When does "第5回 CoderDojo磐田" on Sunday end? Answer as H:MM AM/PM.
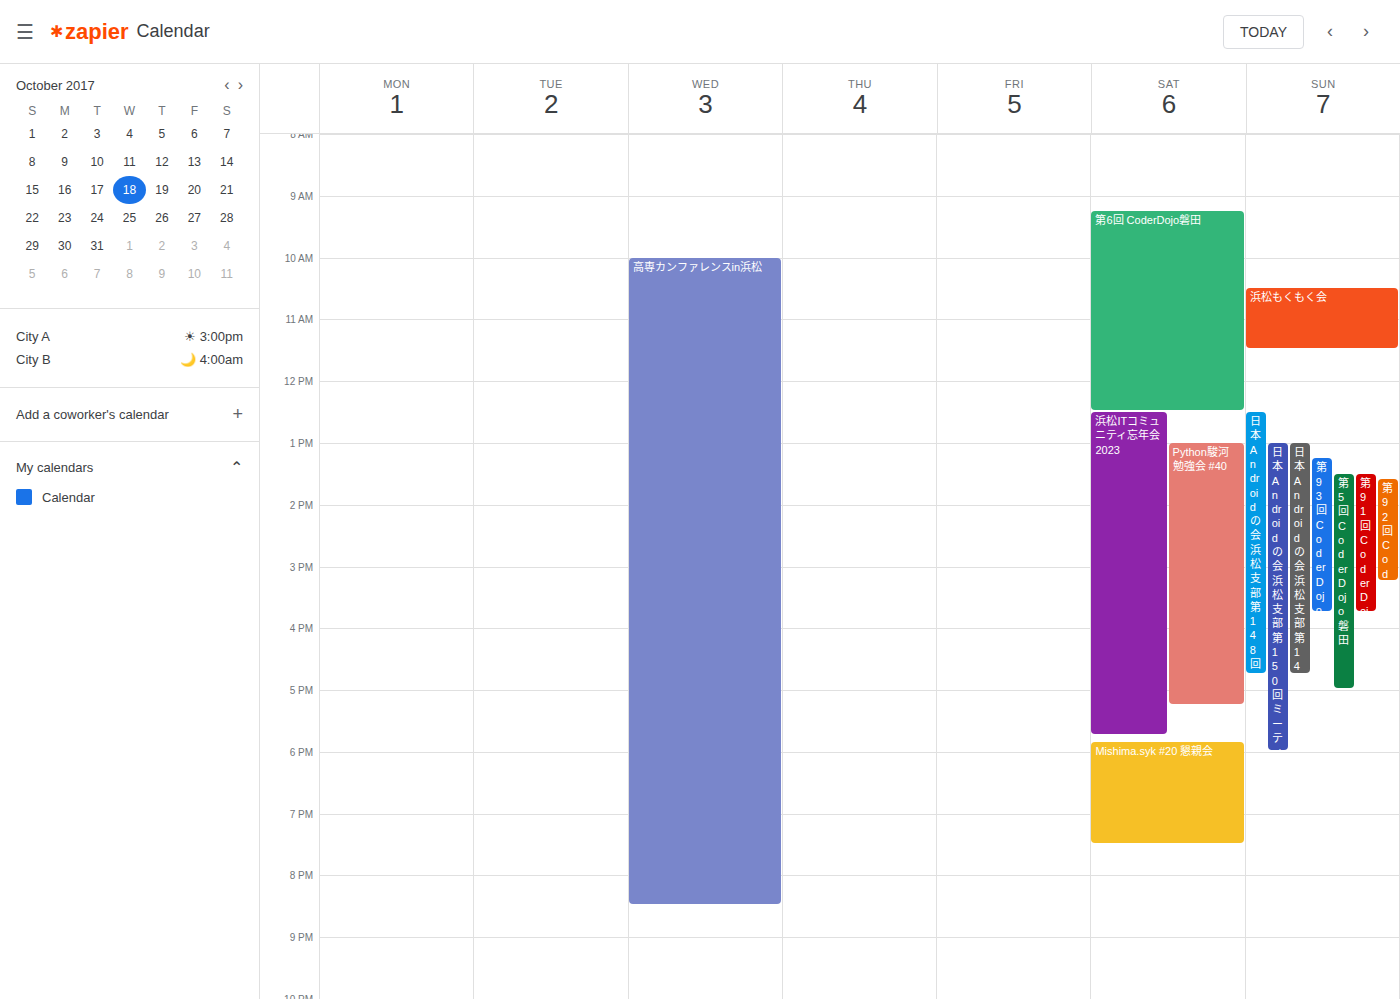
5:00 PM